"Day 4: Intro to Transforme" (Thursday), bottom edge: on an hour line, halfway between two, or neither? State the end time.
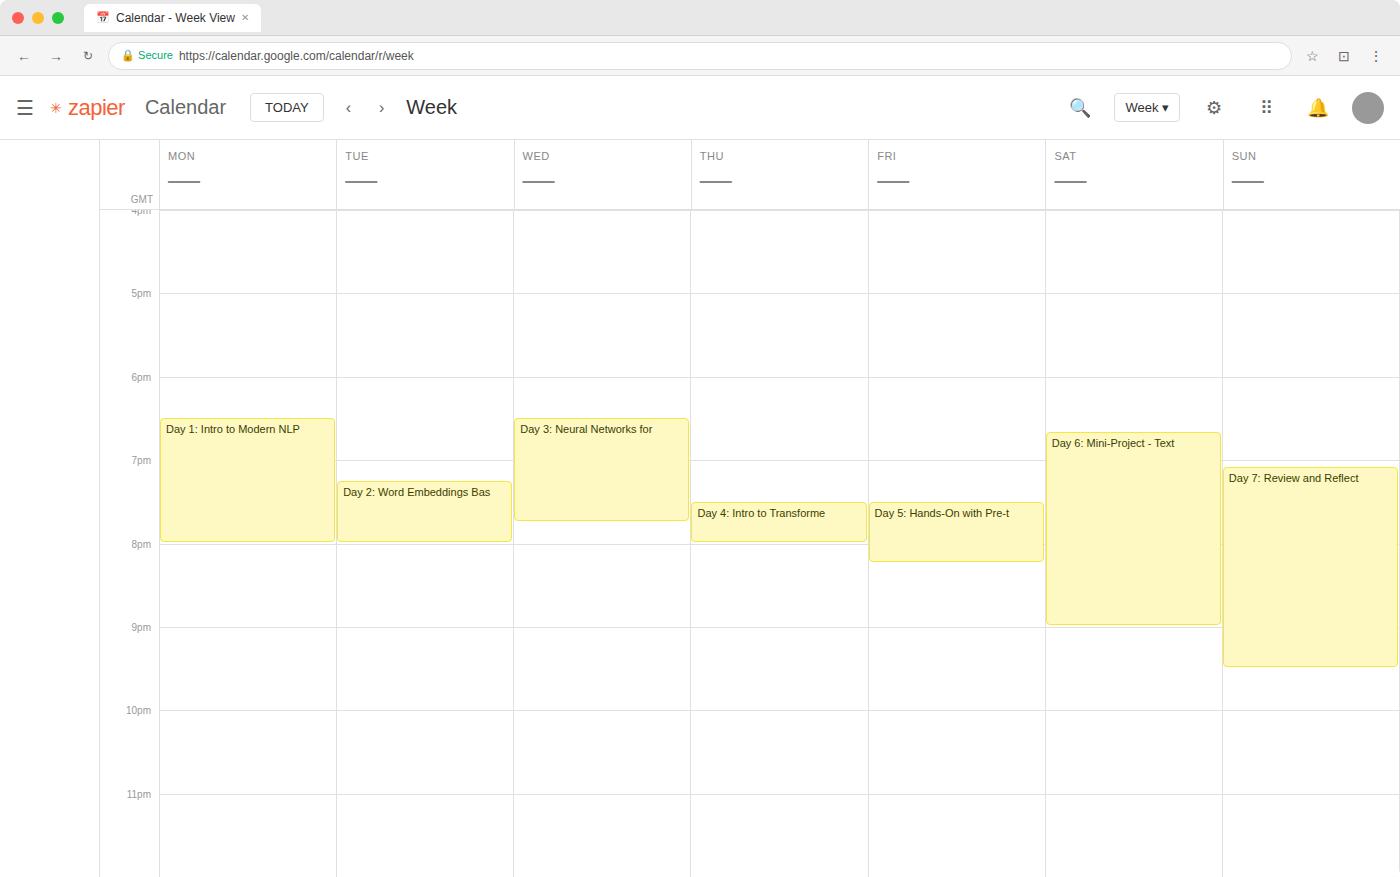
20:00 -- exactly on the 20:00 line.